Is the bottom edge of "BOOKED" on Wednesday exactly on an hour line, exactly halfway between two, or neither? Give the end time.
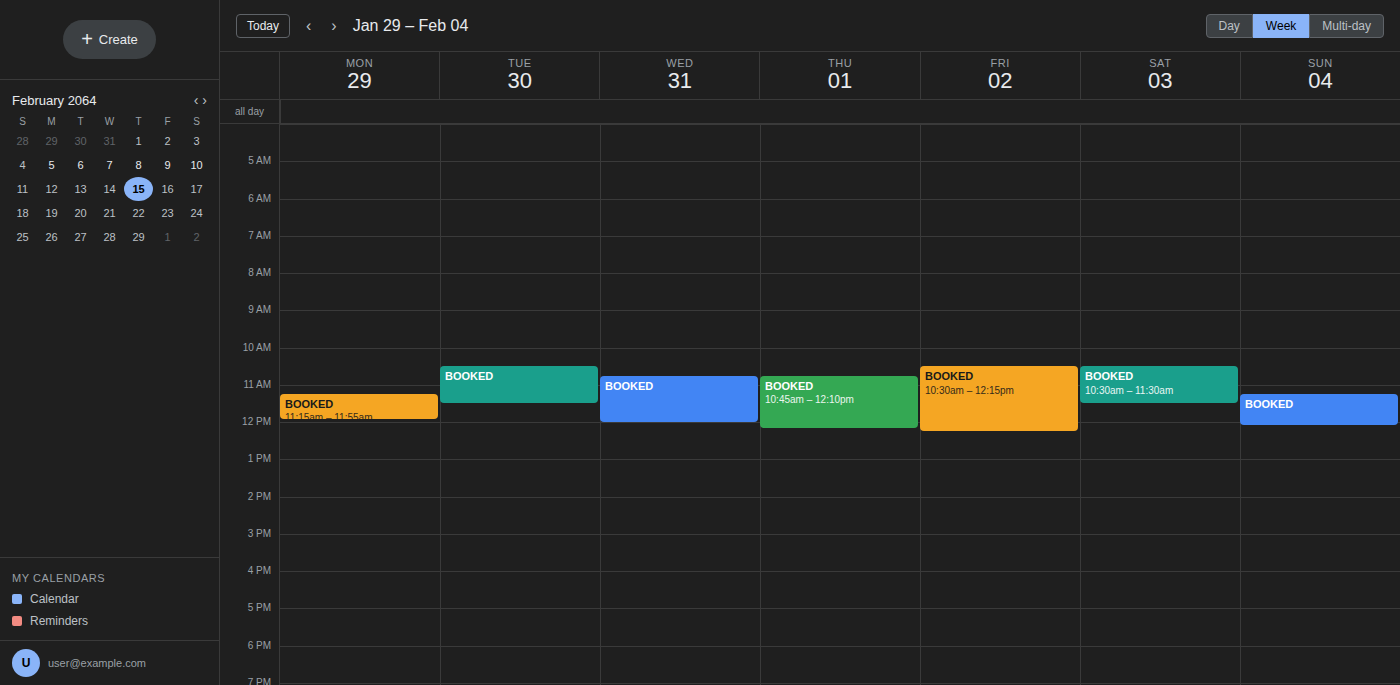
12:00 PM -- exactly on the 12 PM line.